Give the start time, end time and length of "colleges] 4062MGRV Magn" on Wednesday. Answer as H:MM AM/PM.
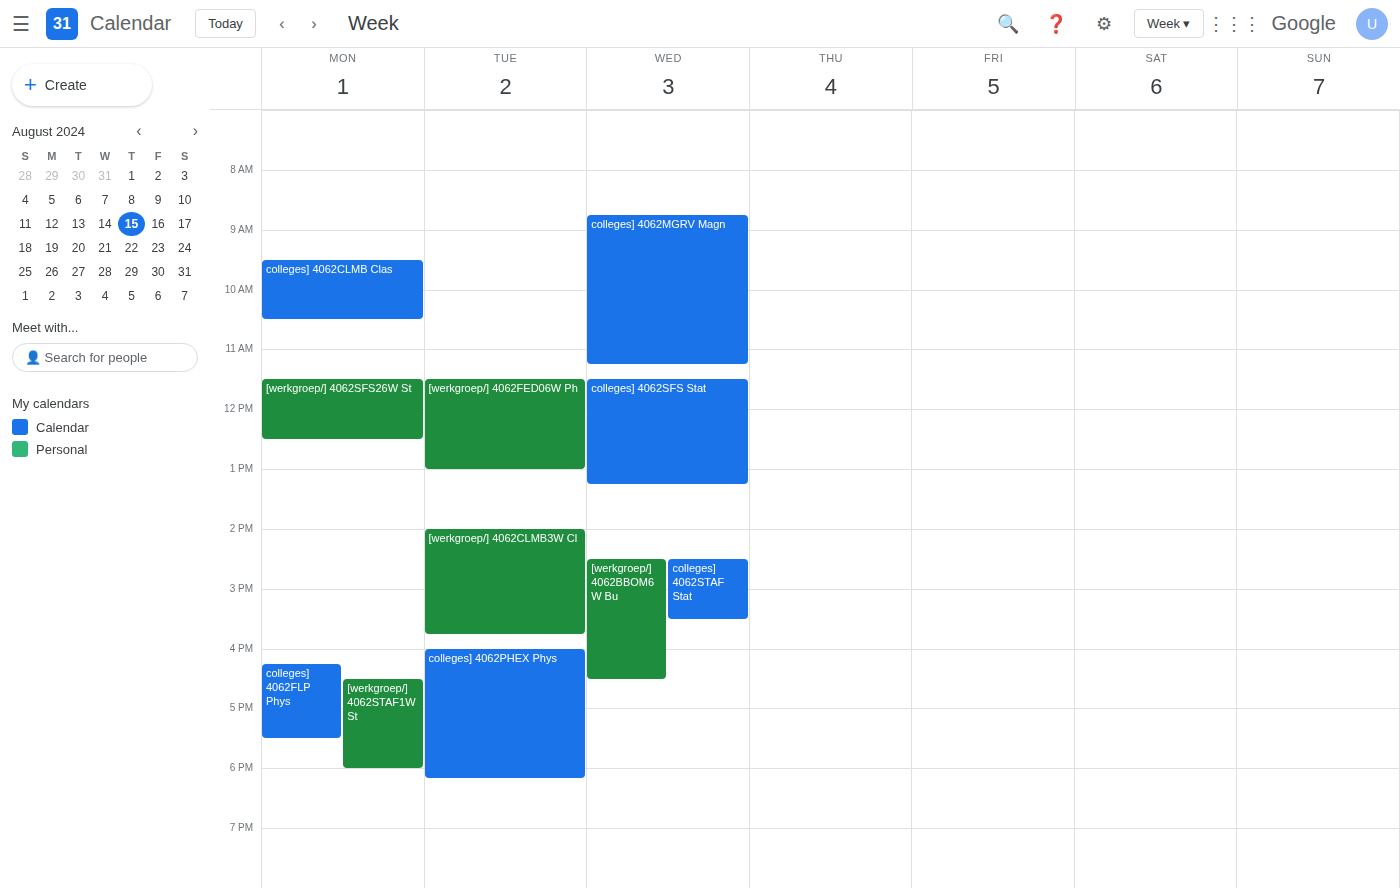
8:45 AM to 11:15 AM, 2 hours 30 minutes